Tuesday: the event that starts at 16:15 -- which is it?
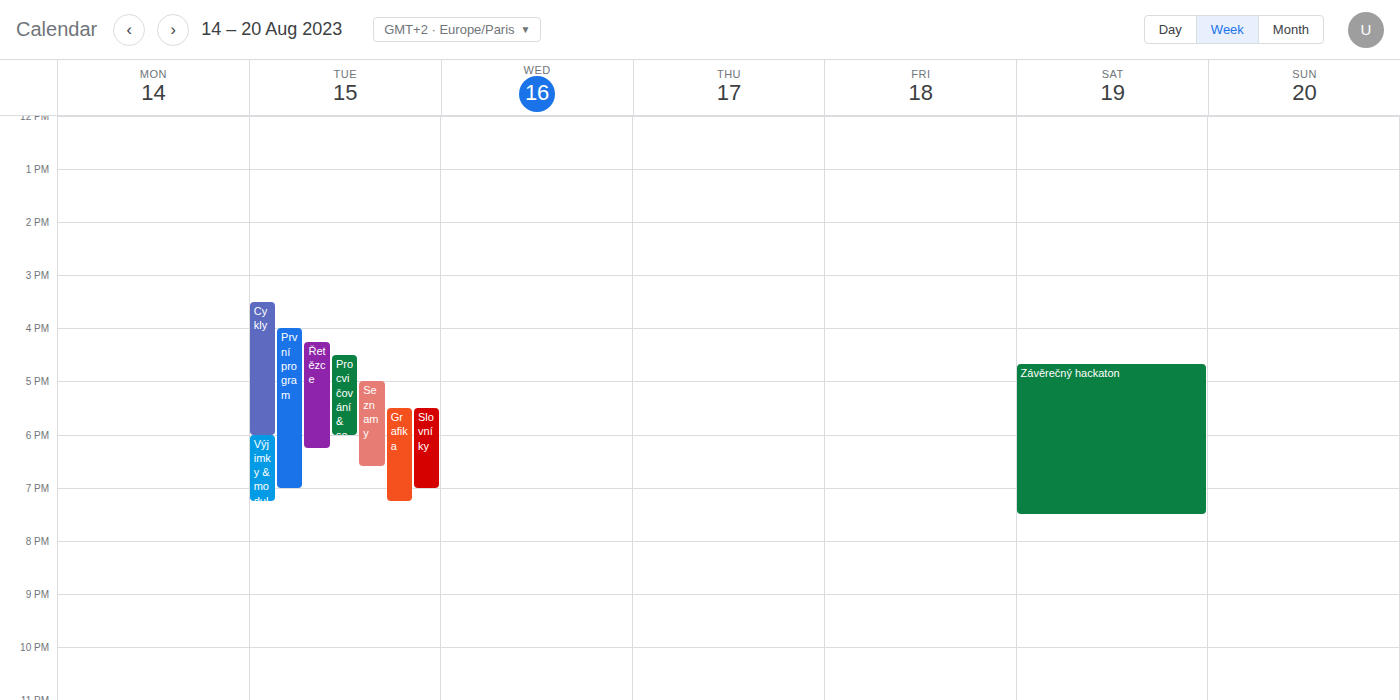
"Řetězce"